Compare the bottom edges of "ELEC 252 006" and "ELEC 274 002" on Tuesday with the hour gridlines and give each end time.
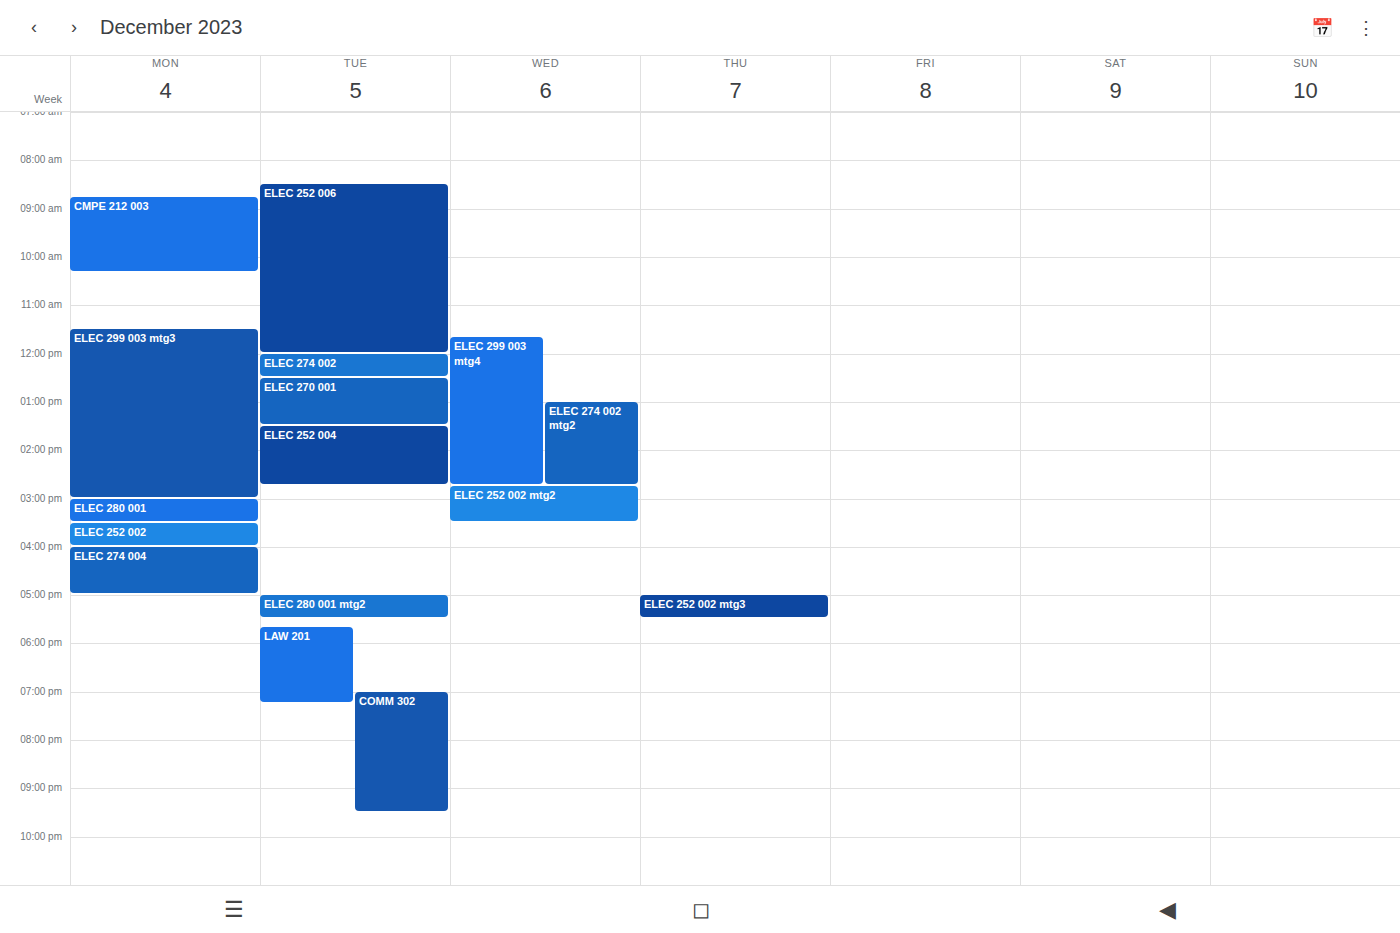
"ELEC 252 006": 12:00 PM, exactly on the 12 PM line. "ELEC 274 002": 12:30 PM, halfway between the 12 PM and 1 PM lines.